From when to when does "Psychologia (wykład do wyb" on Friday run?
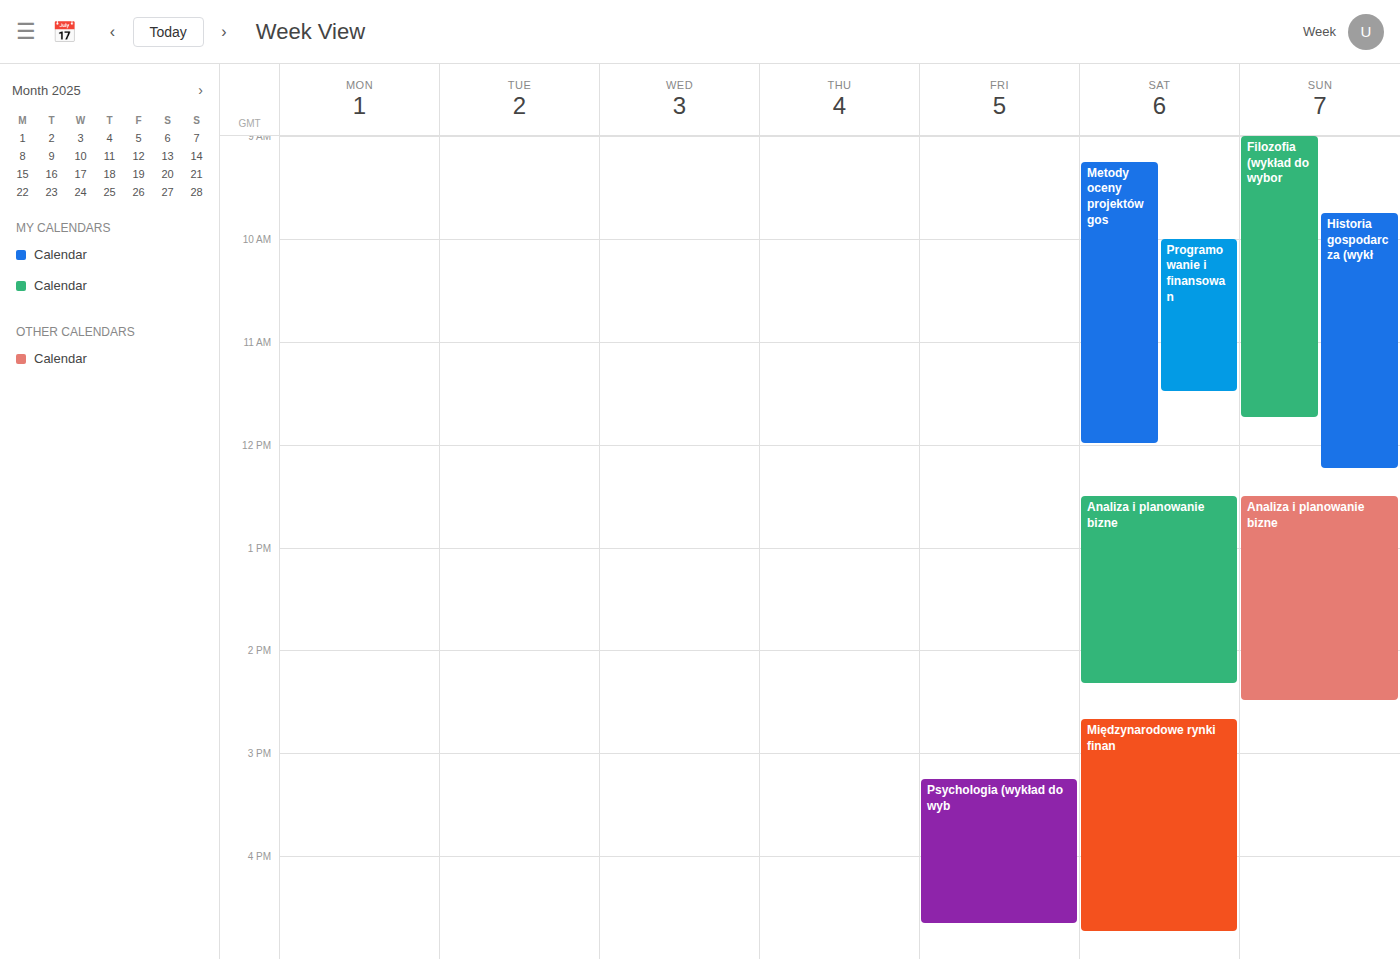
3:15 PM to 4:40 PM